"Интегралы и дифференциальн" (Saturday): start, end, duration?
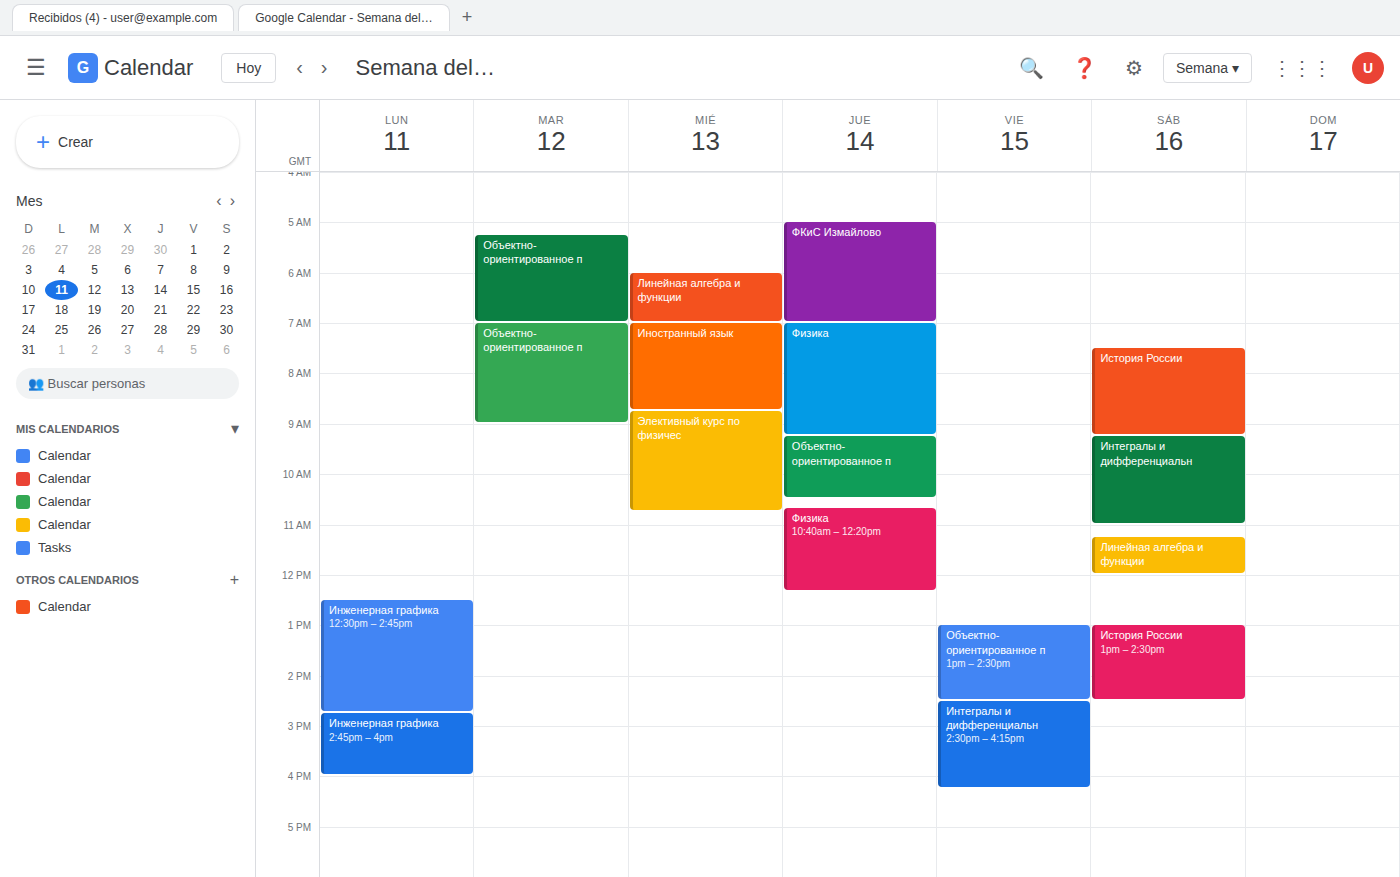
9:15 AM to 11:00 AM, 1 hour 45 minutes